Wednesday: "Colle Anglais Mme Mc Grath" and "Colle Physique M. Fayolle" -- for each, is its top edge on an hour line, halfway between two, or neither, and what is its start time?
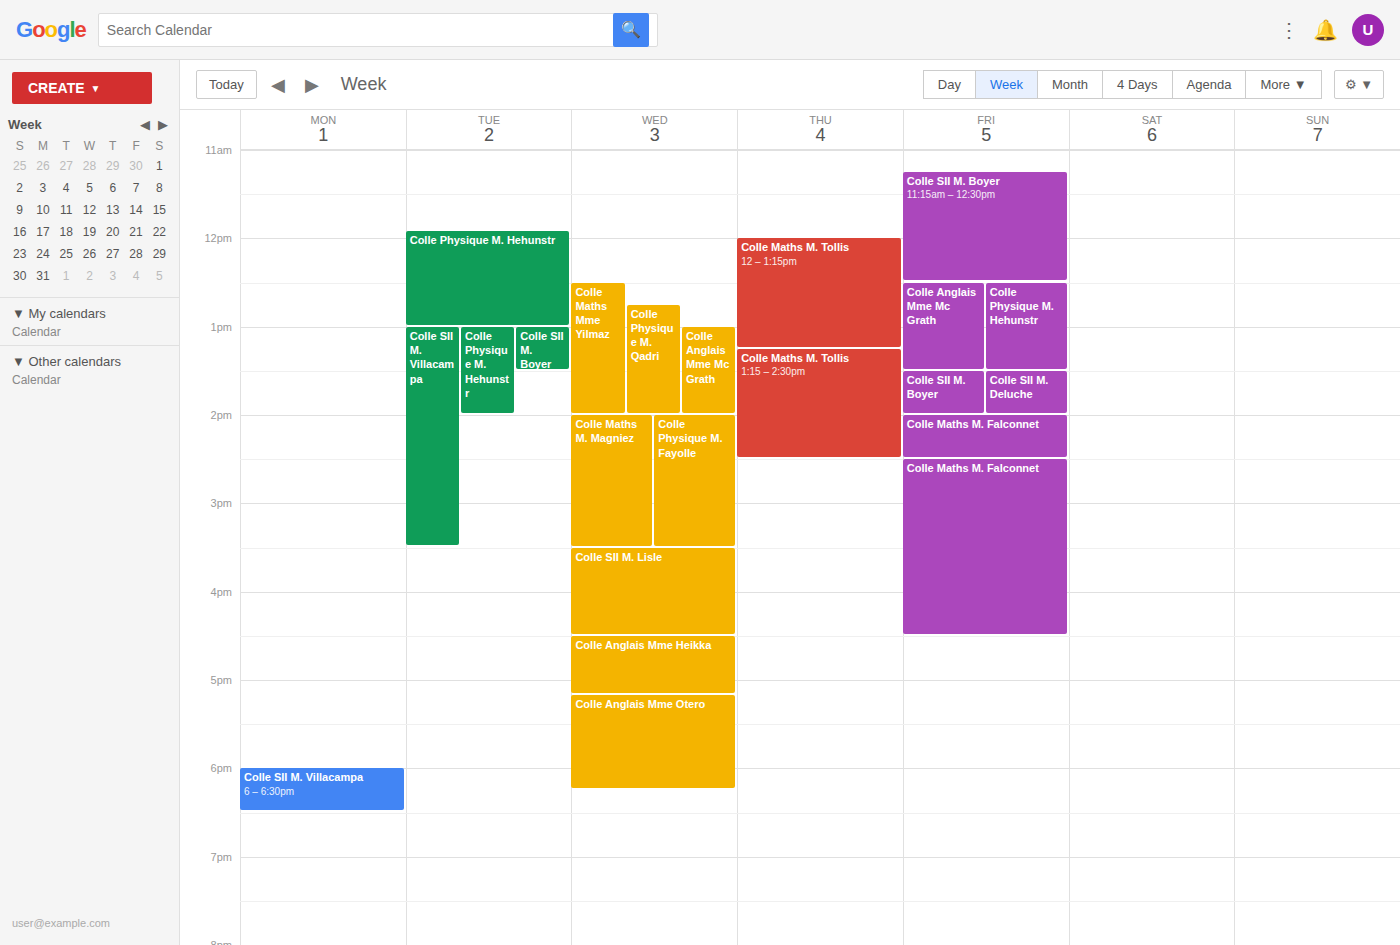
"Colle Anglais Mme Mc Grath": 1:00 PM, exactly on the 1 PM line. "Colle Physique M. Fayolle": 2:00 PM, exactly on the 2 PM line.